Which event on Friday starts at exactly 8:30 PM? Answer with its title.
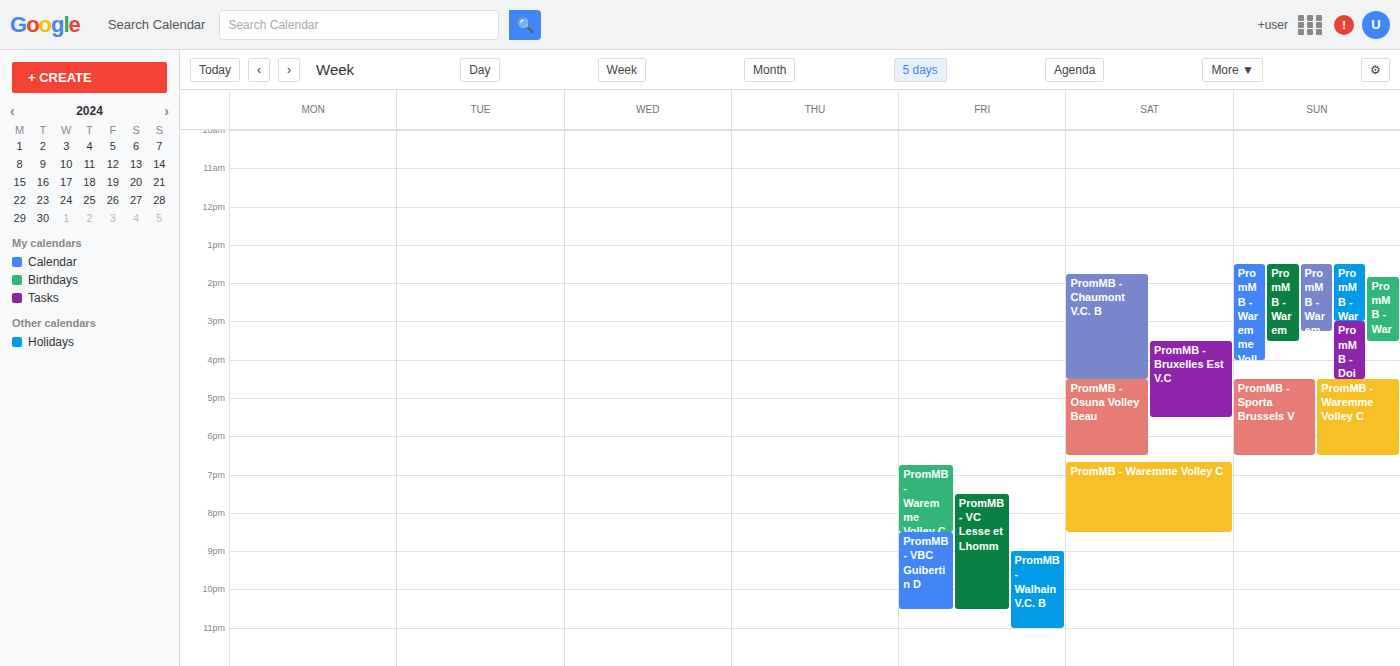
"PromMB - VBC Guibertin D"